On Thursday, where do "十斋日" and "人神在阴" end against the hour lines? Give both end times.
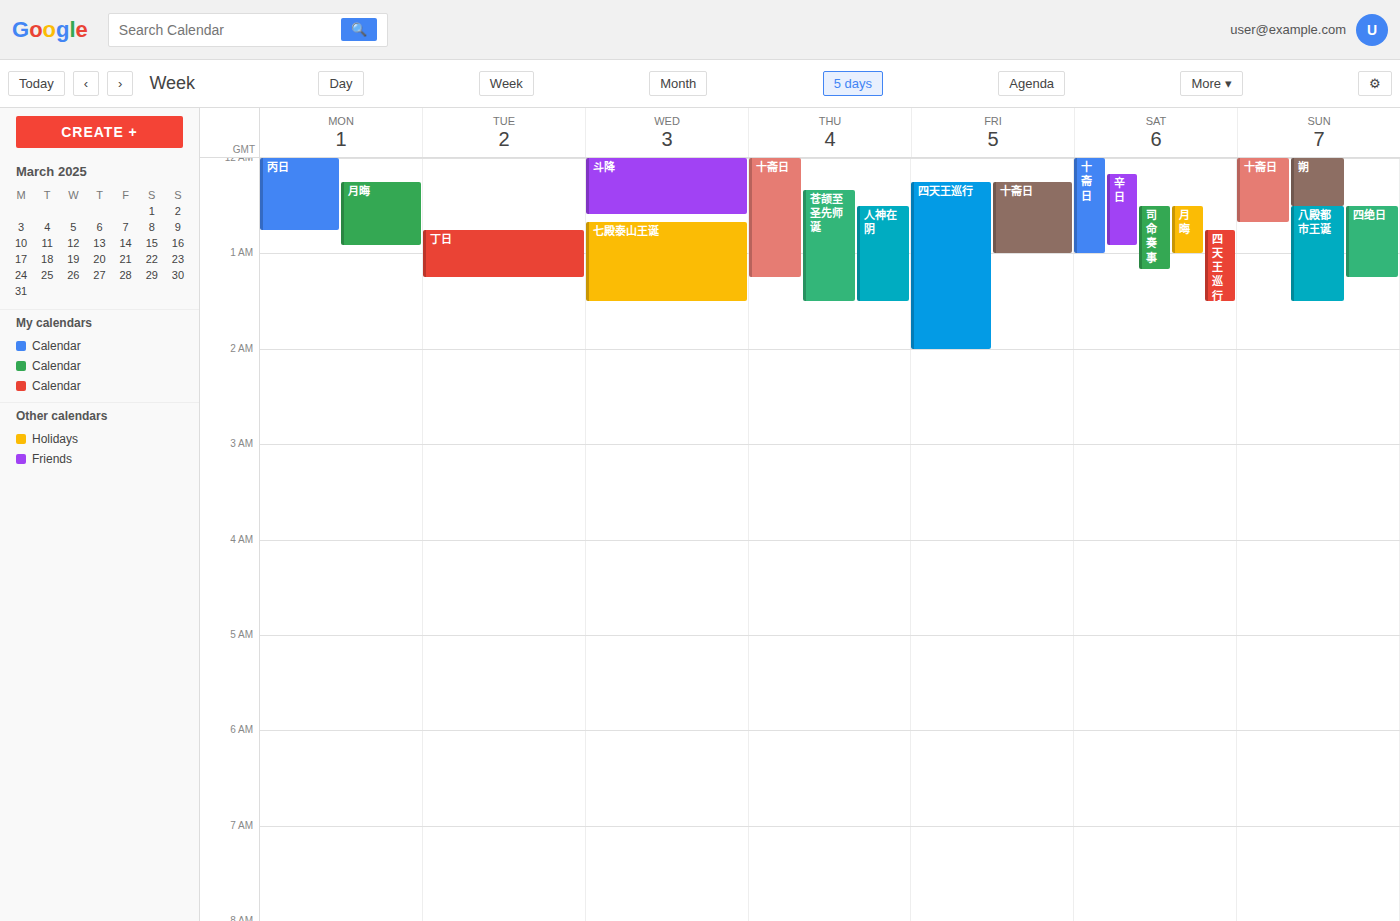
"十斋日": 1:15 AM, neither: a quarter of the way from the 1 AM line to the 2 AM line. "人神在阴": 1:30 AM, halfway between the 1 AM and 2 AM lines.